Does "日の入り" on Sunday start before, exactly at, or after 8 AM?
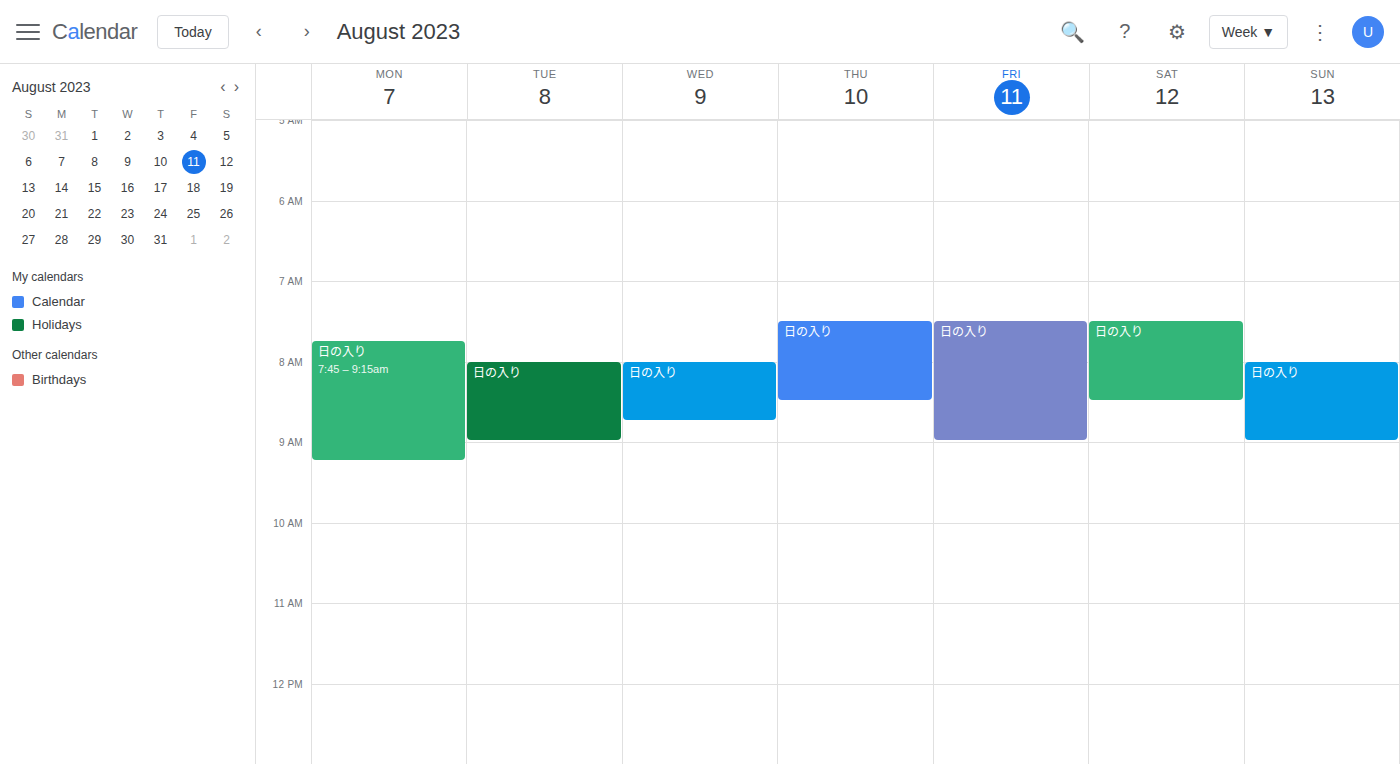
8:00 AM -- exactly at 8 AM, on the 8 AM line.